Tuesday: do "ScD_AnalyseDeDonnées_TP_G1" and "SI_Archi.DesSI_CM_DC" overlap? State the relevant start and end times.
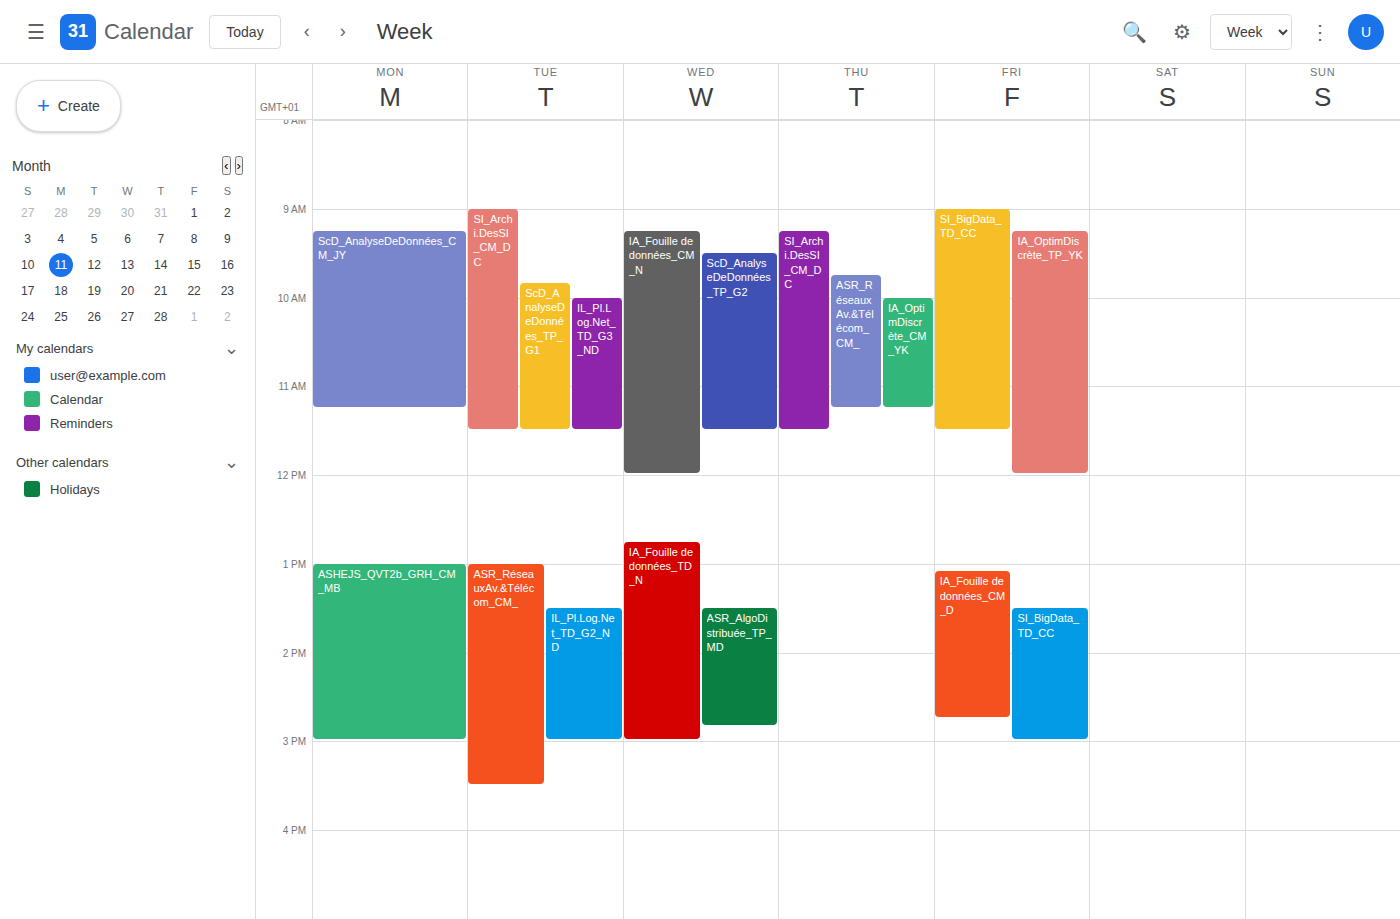
"ScD_AnalyseDeDonnées_TP_G1" starts at 9:50 AM, before "SI_Archi.DesSI_CM_DC" ends at 11:30 AM -- they overlap.